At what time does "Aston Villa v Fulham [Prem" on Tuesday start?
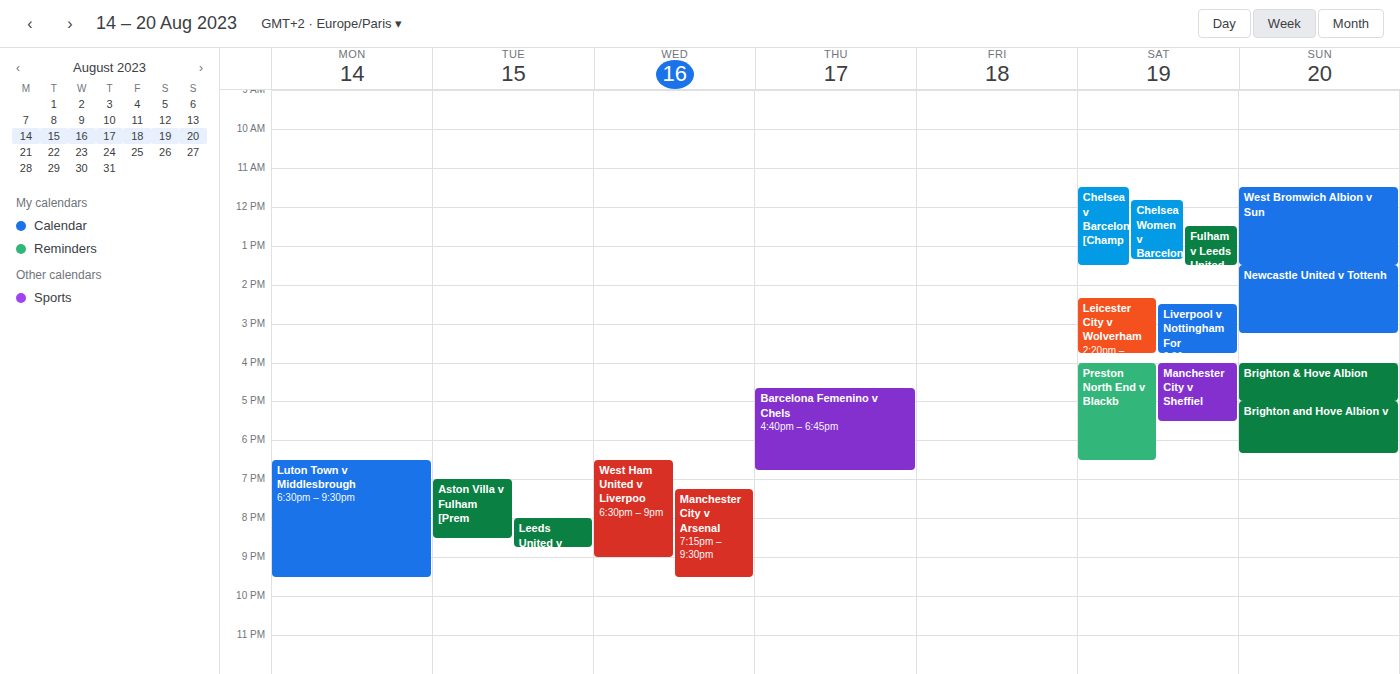
7:00 PM